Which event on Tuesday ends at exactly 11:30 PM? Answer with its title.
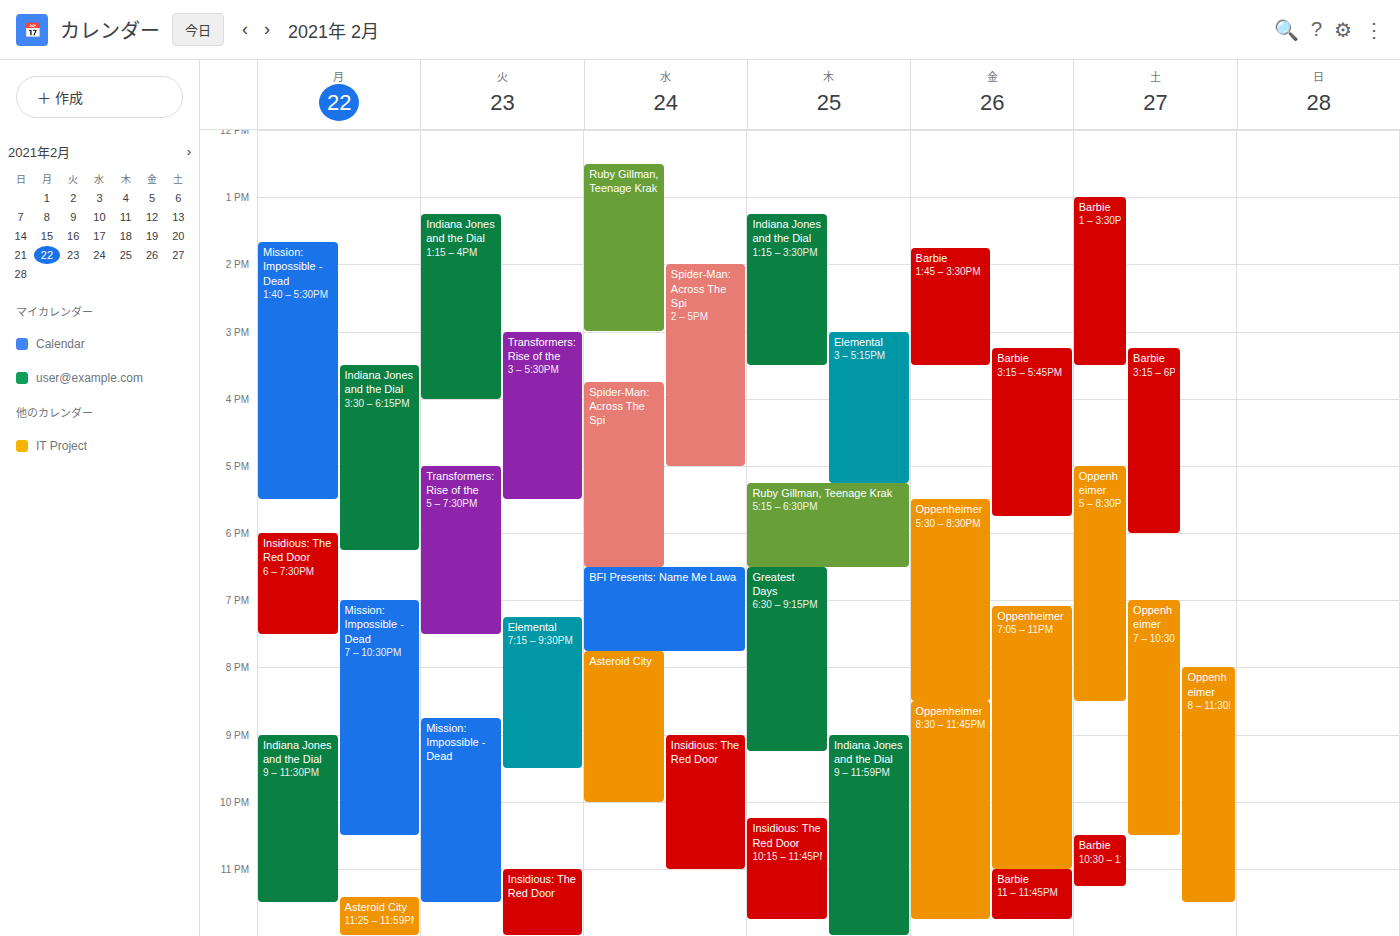
"Mission: Impossible - Dead"